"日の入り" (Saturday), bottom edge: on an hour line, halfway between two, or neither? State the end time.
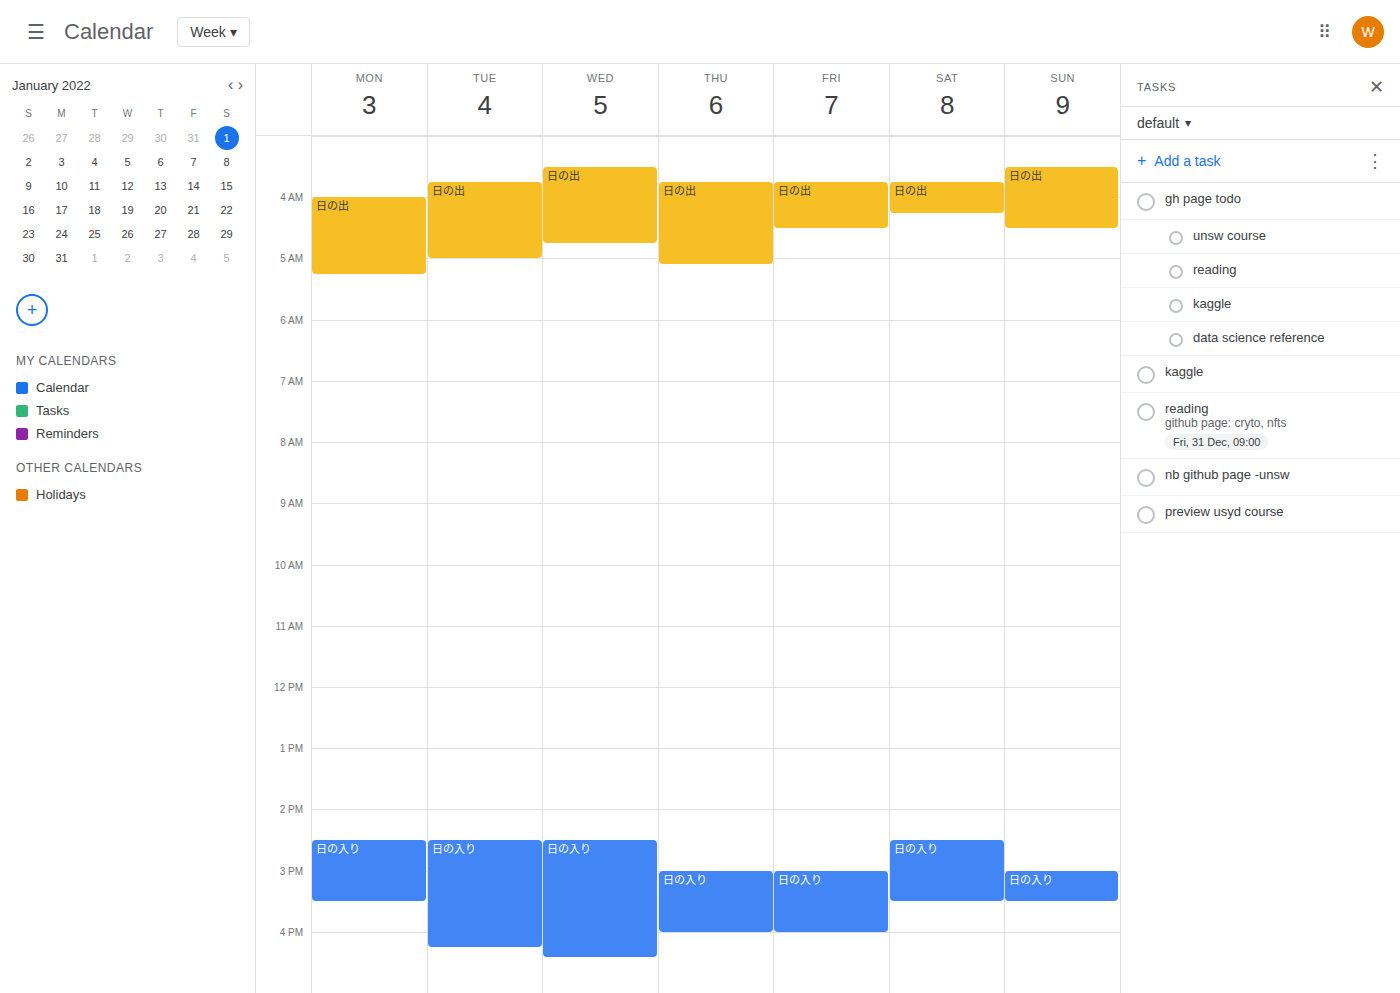
3:30 PM -- halfway between the 3 PM and 4 PM lines.